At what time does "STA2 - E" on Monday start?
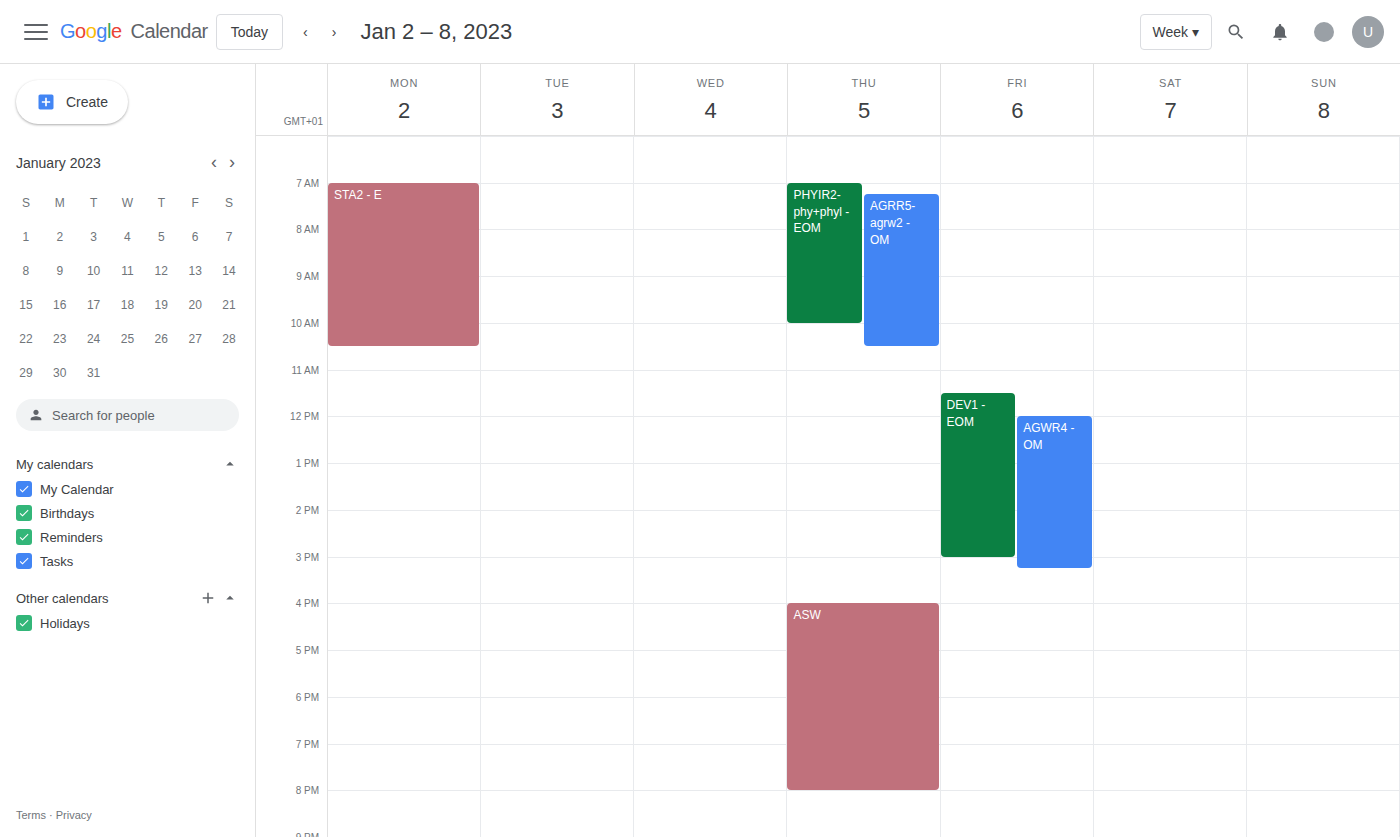
7:00 AM